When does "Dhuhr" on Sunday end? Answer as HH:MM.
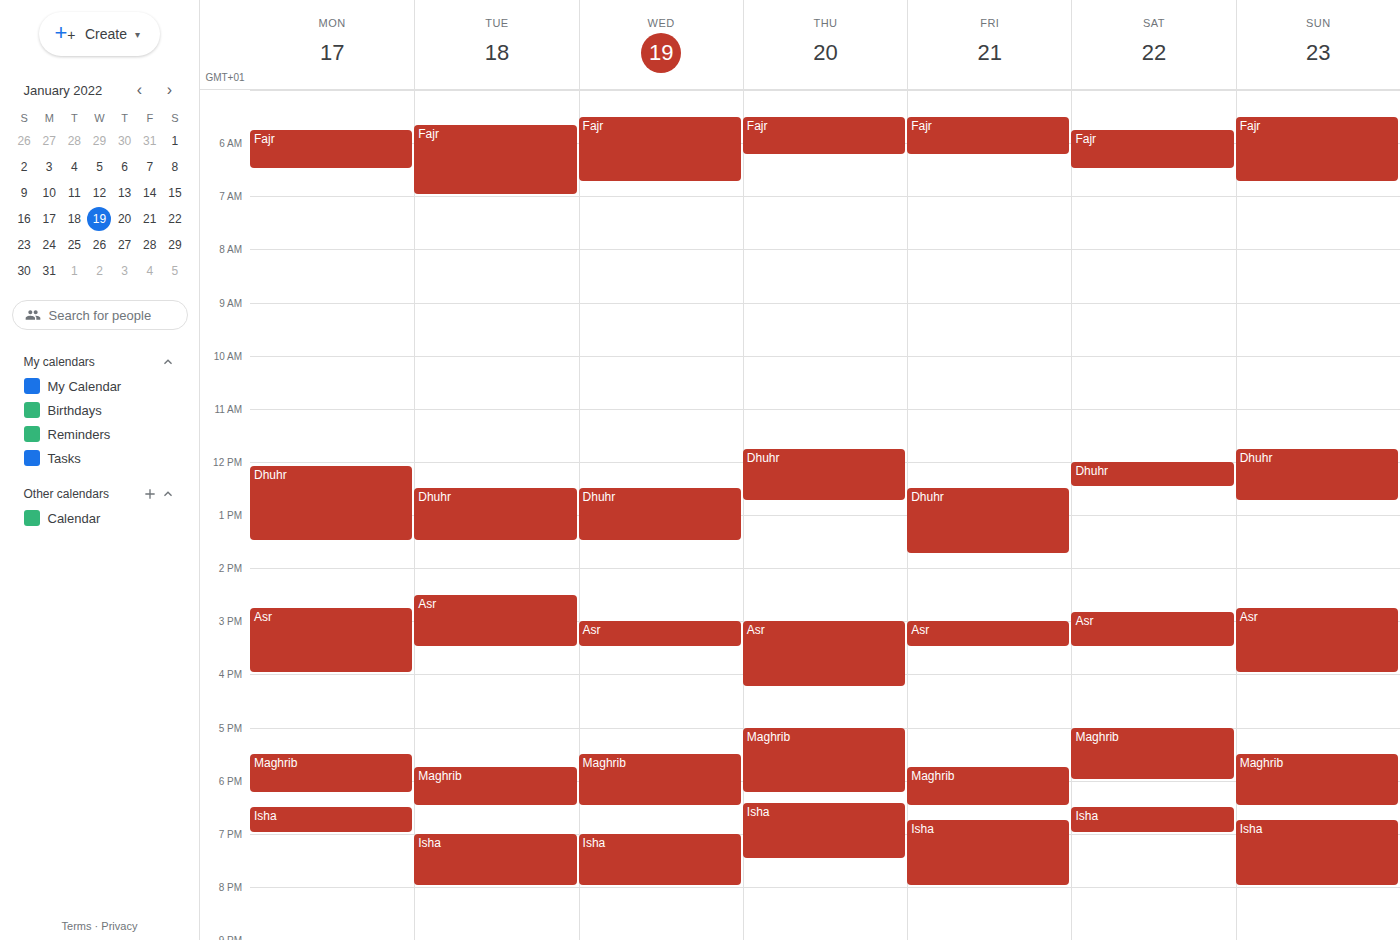
12:45